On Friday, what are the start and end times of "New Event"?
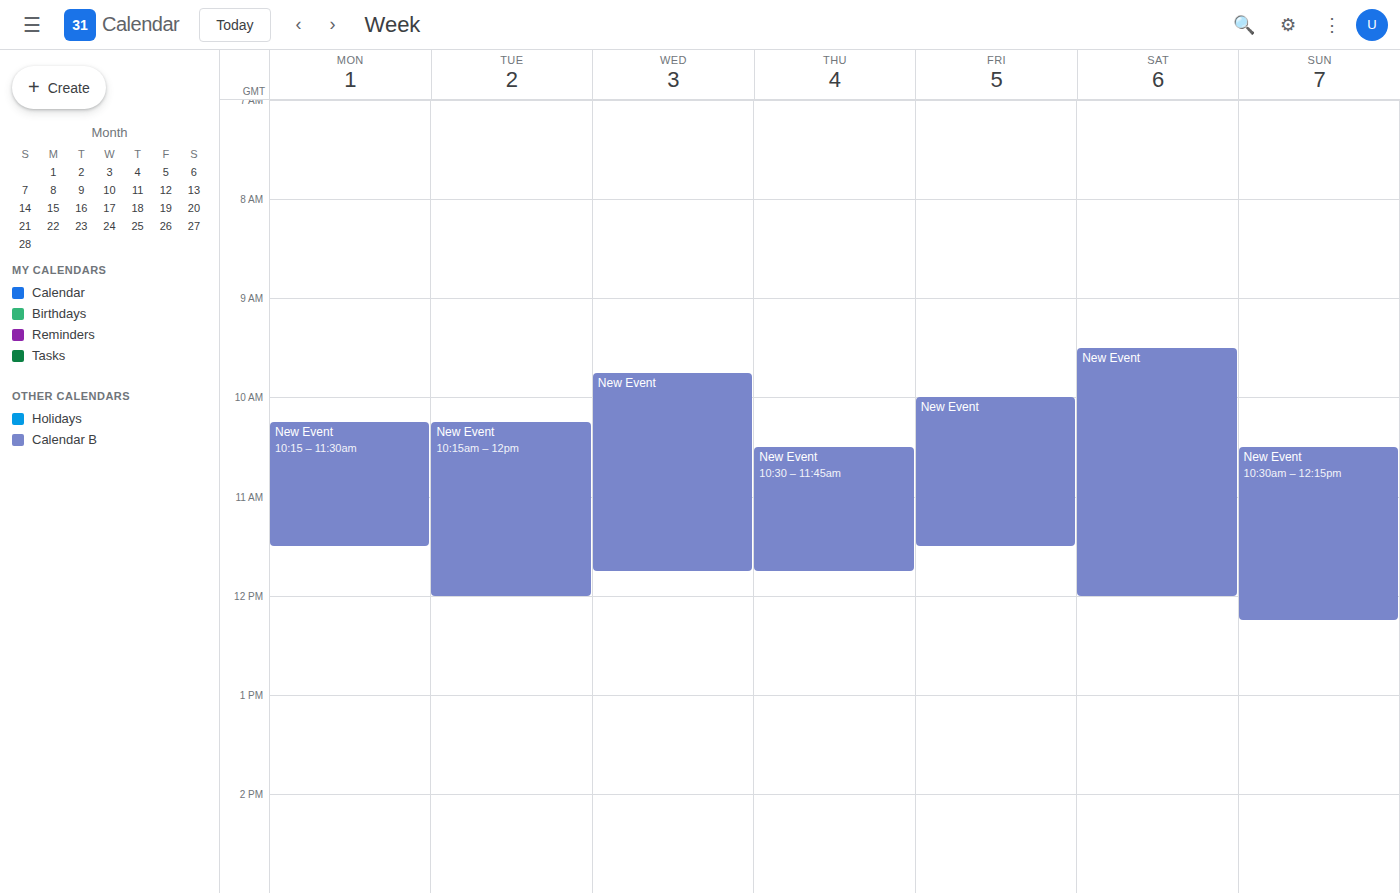
10:00 to 11:30